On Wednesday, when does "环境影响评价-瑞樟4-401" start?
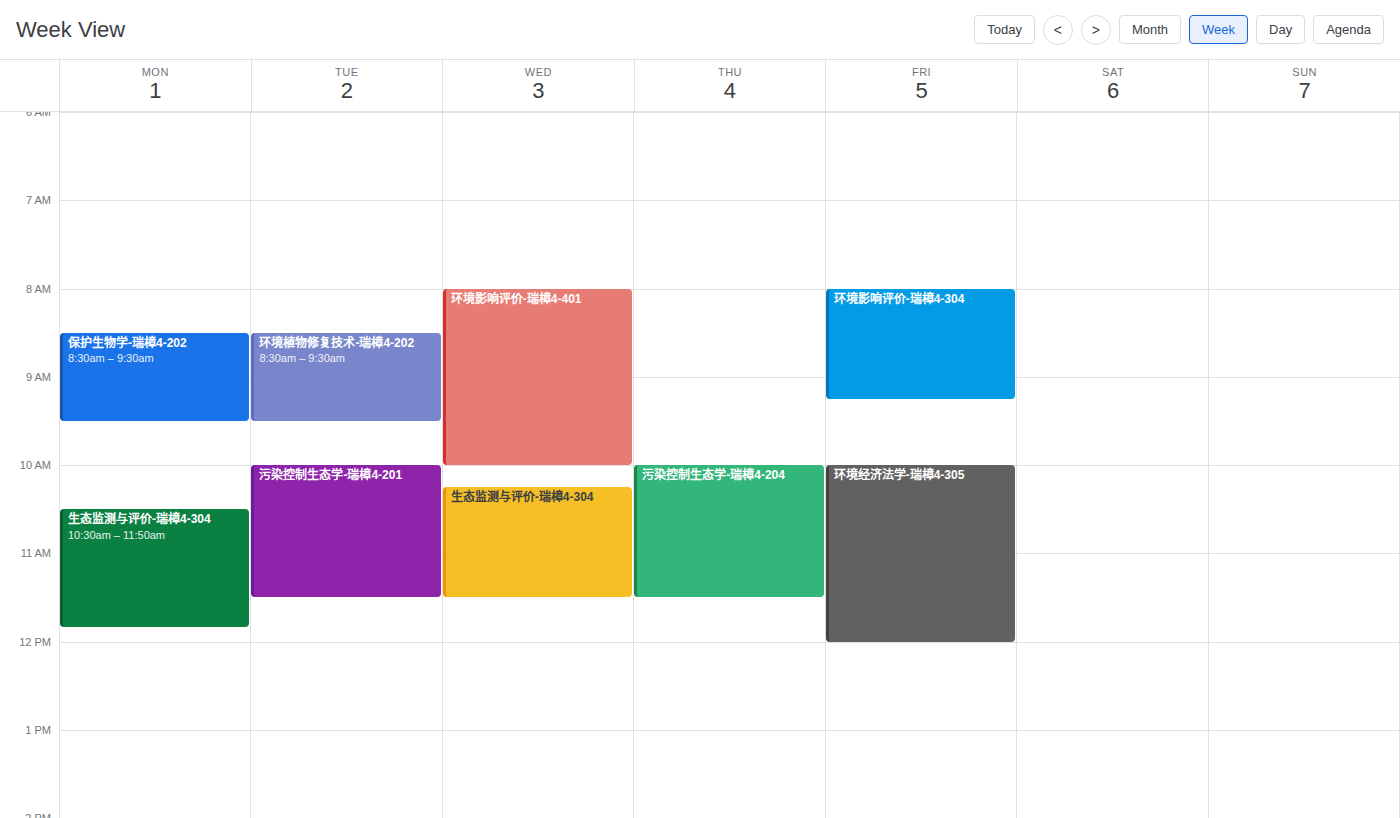
8:00 AM